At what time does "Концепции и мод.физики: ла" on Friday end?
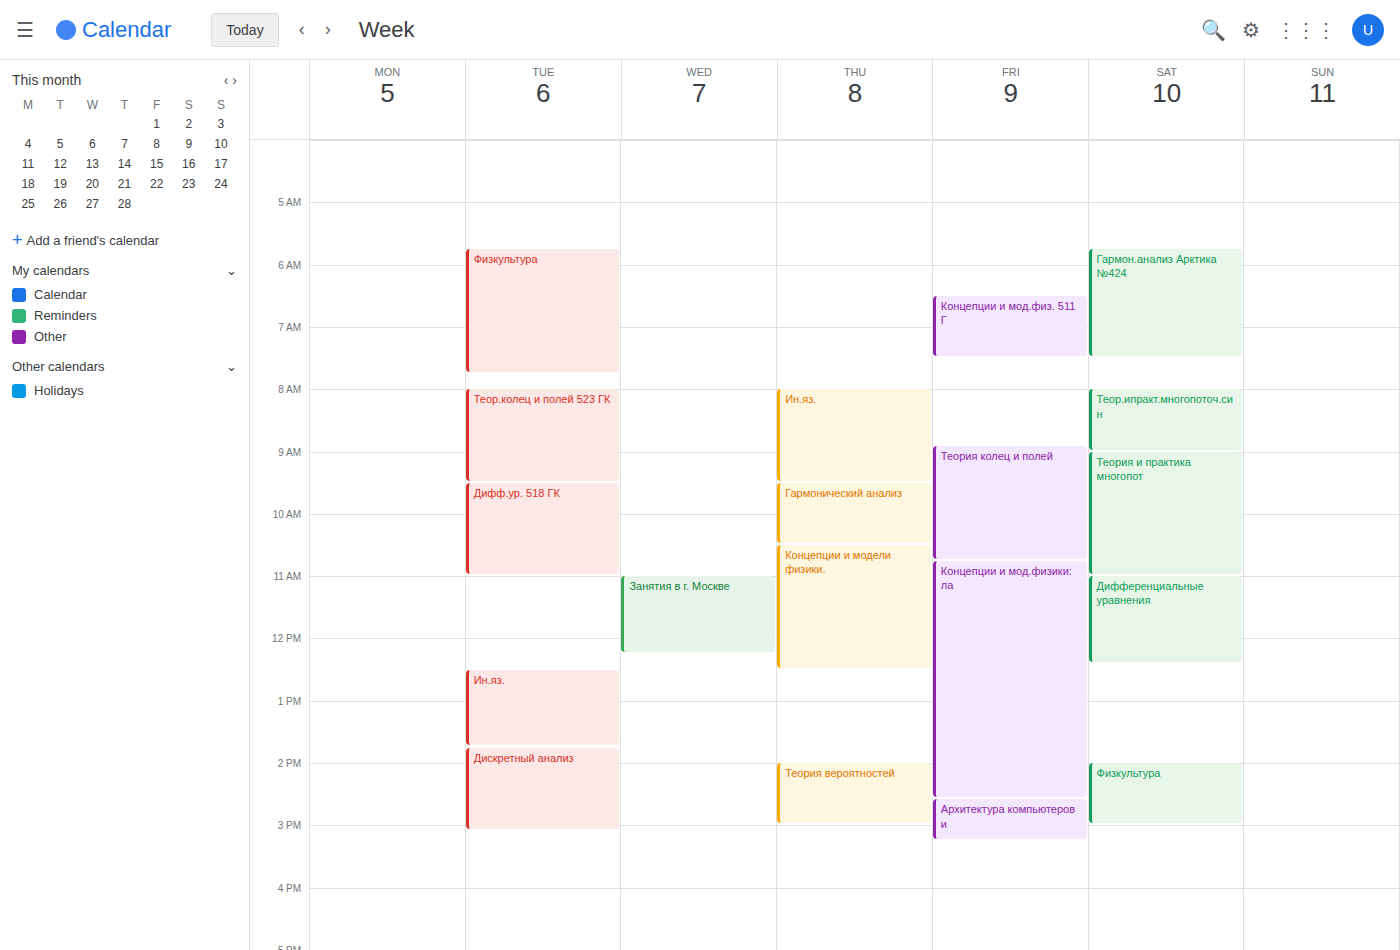
2:35 PM